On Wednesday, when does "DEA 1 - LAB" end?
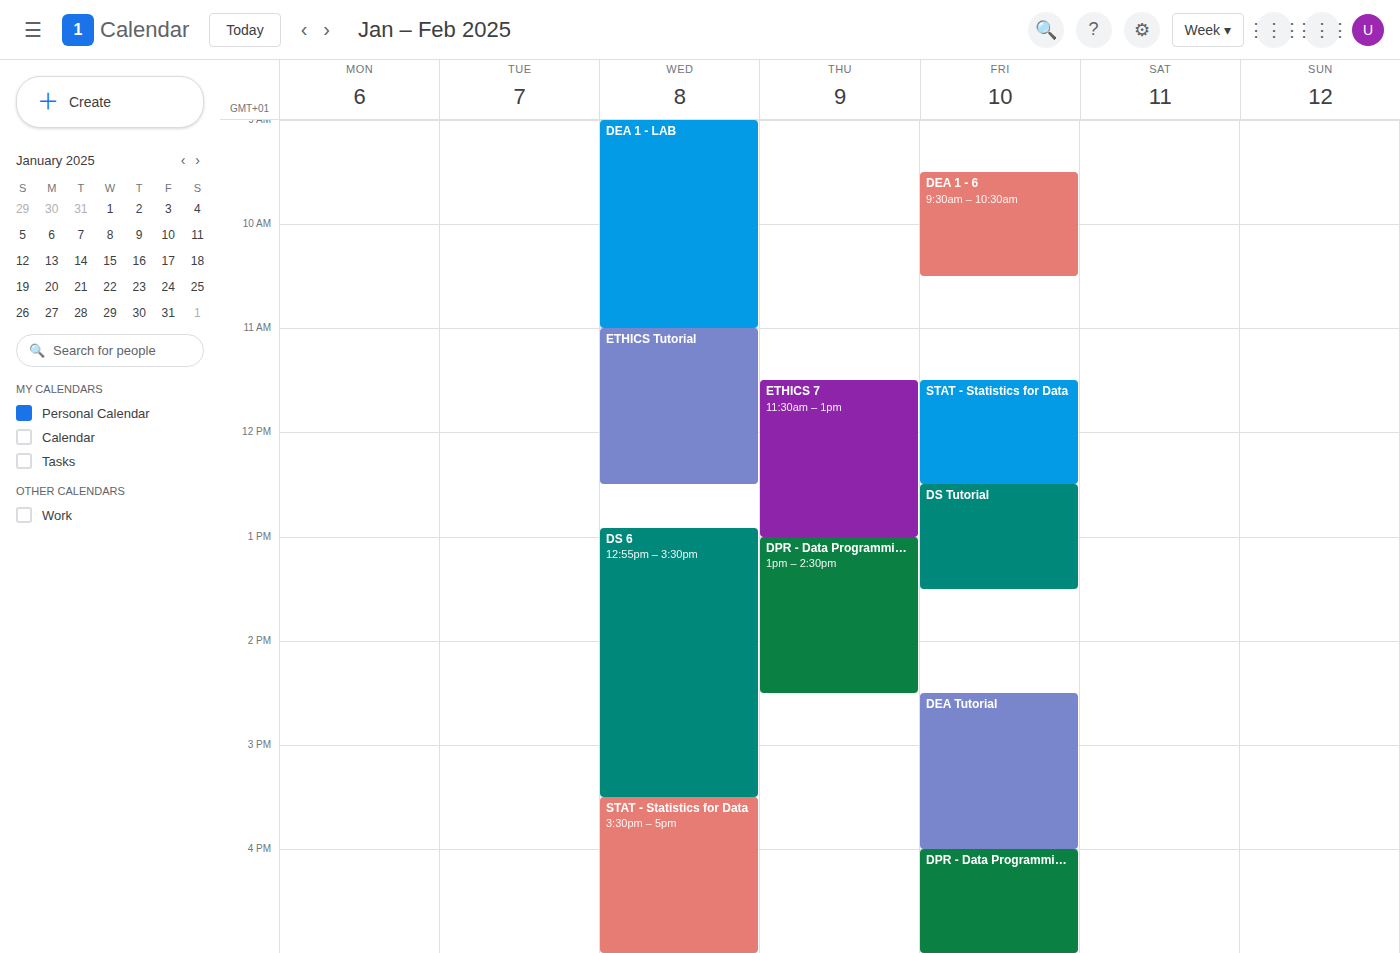
11:00 AM